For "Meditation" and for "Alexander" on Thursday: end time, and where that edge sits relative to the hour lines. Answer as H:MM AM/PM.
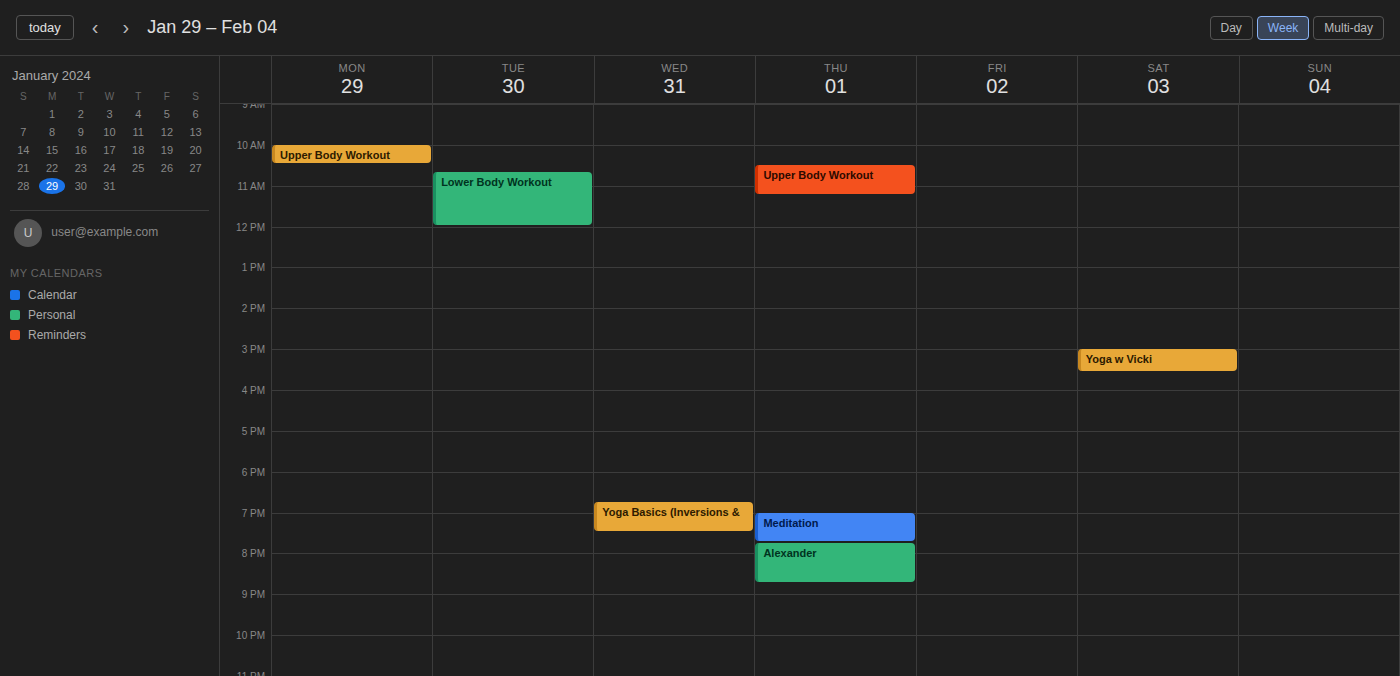
"Meditation": 7:45 PM, neither: three quarters of the way from the 7 PM line to the 8 PM line. "Alexander": 8:45 PM, neither: three quarters of the way from the 8 PM line to the 9 PM line.